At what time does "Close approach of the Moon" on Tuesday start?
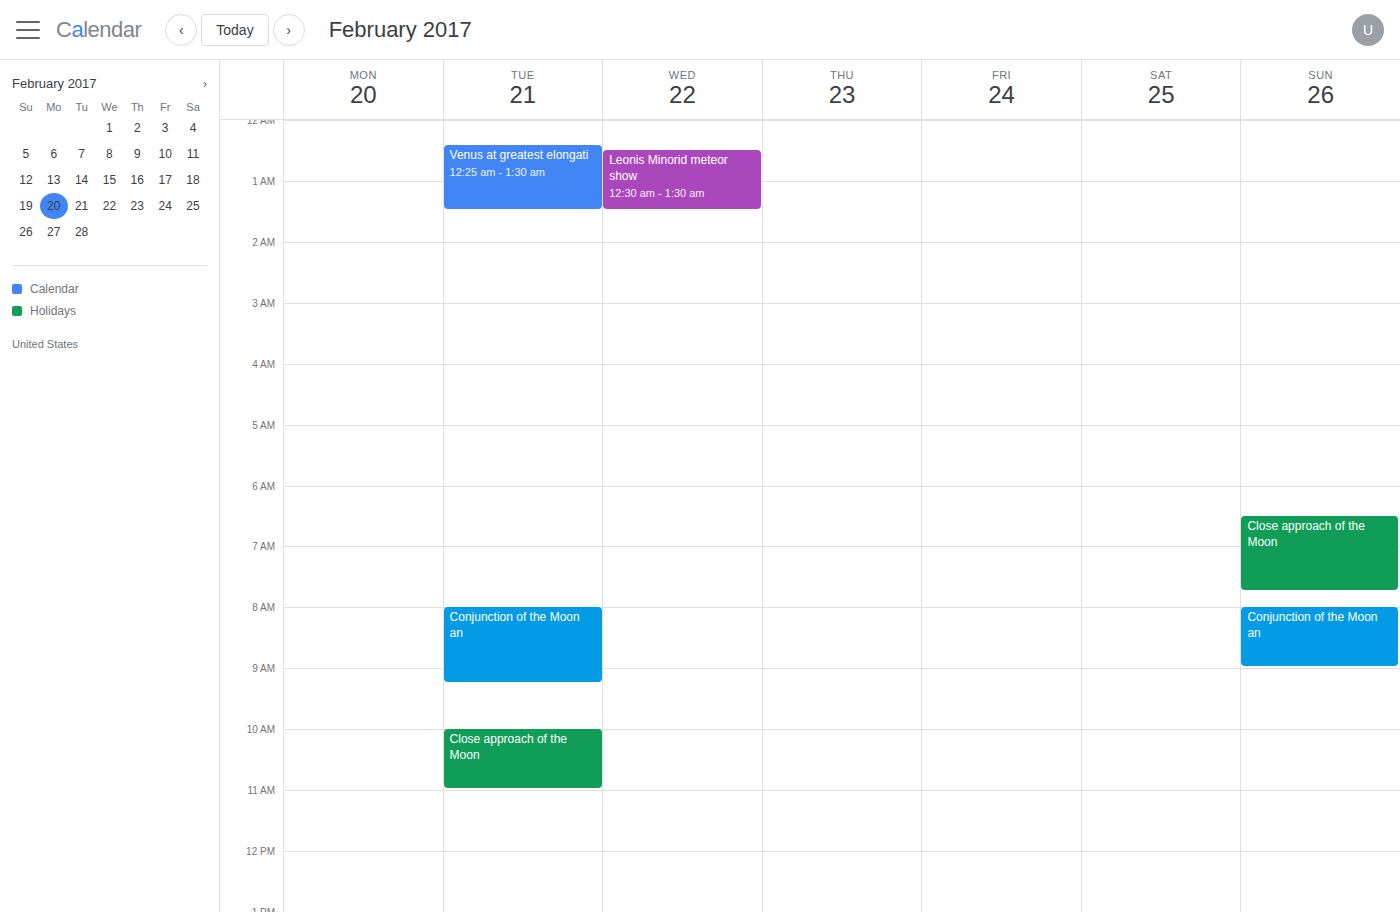
10:00 AM